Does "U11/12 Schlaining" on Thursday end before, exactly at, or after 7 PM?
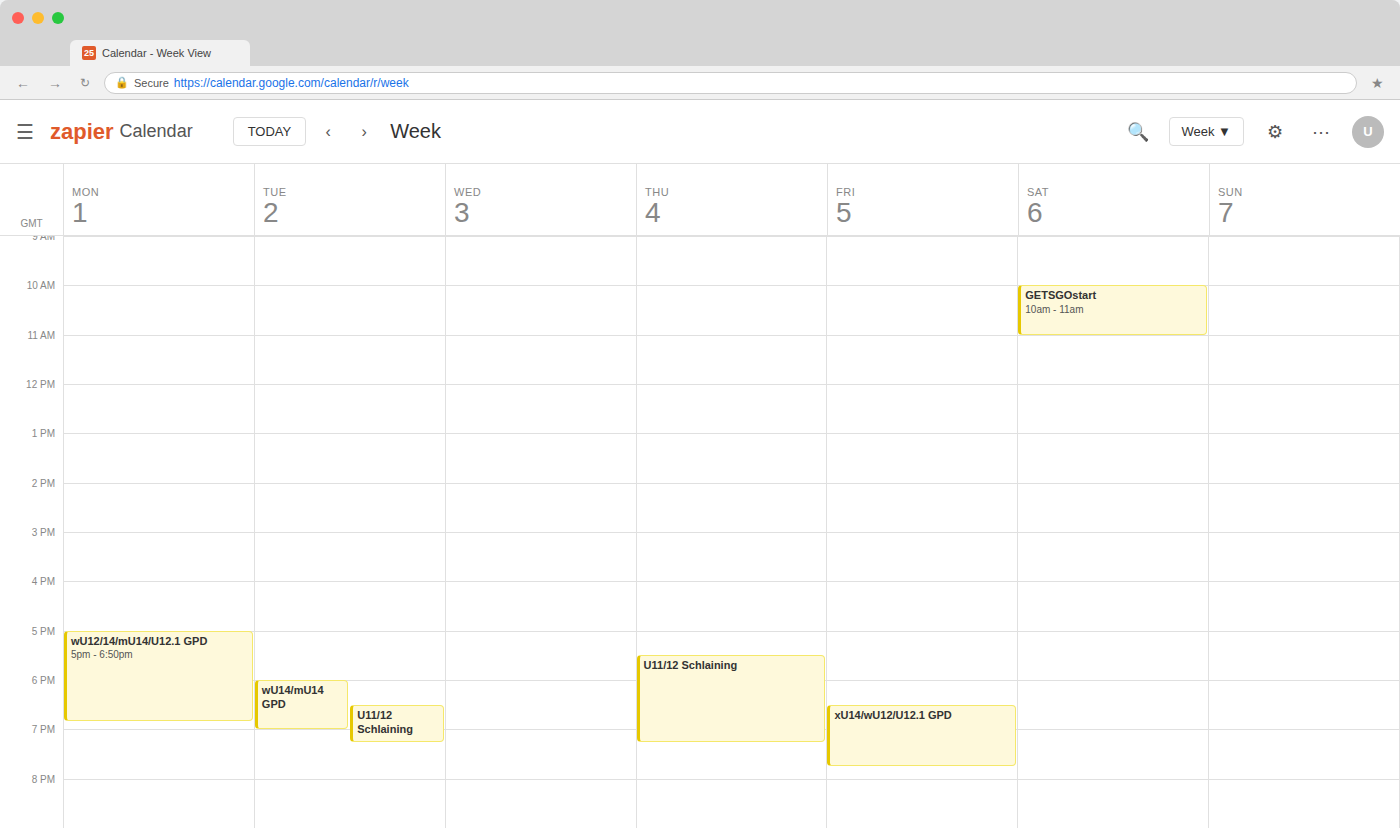
7:15 PM -- after 7 PM, 15 minutes below the 7 PM line.